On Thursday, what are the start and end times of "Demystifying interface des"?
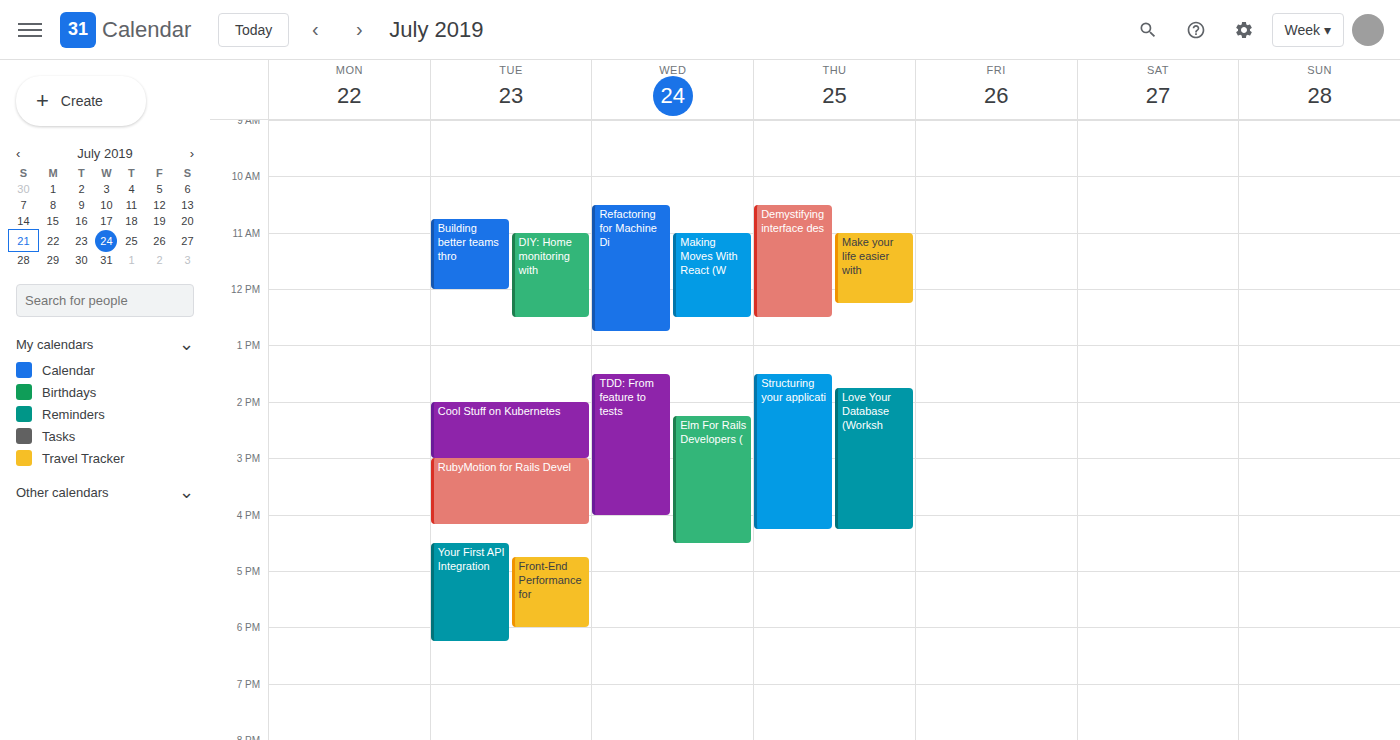
10:30 AM to 12:30 PM